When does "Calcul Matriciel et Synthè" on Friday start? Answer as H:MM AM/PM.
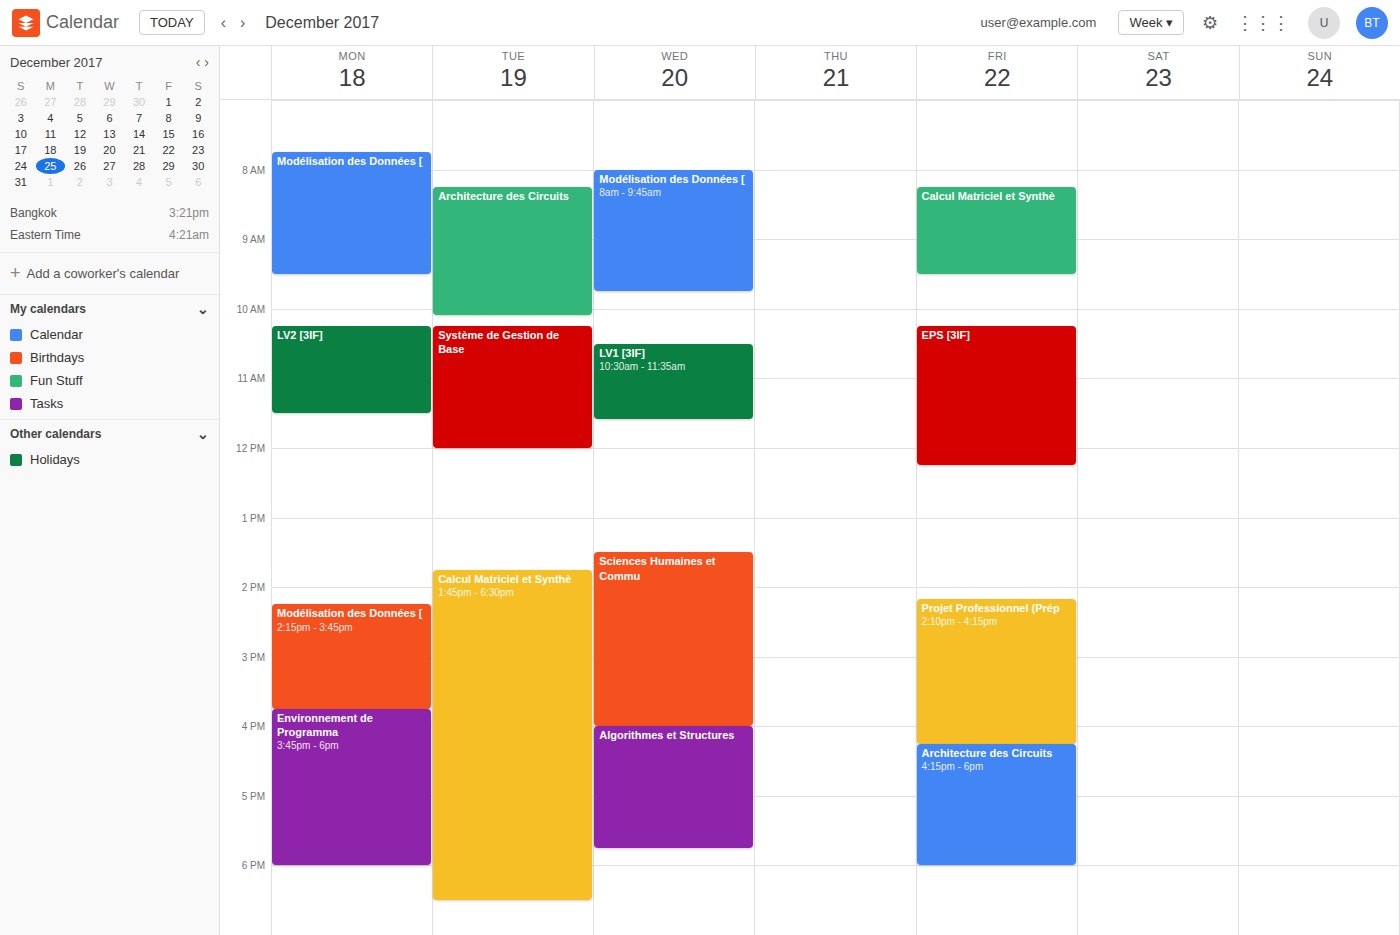
8:15 AM